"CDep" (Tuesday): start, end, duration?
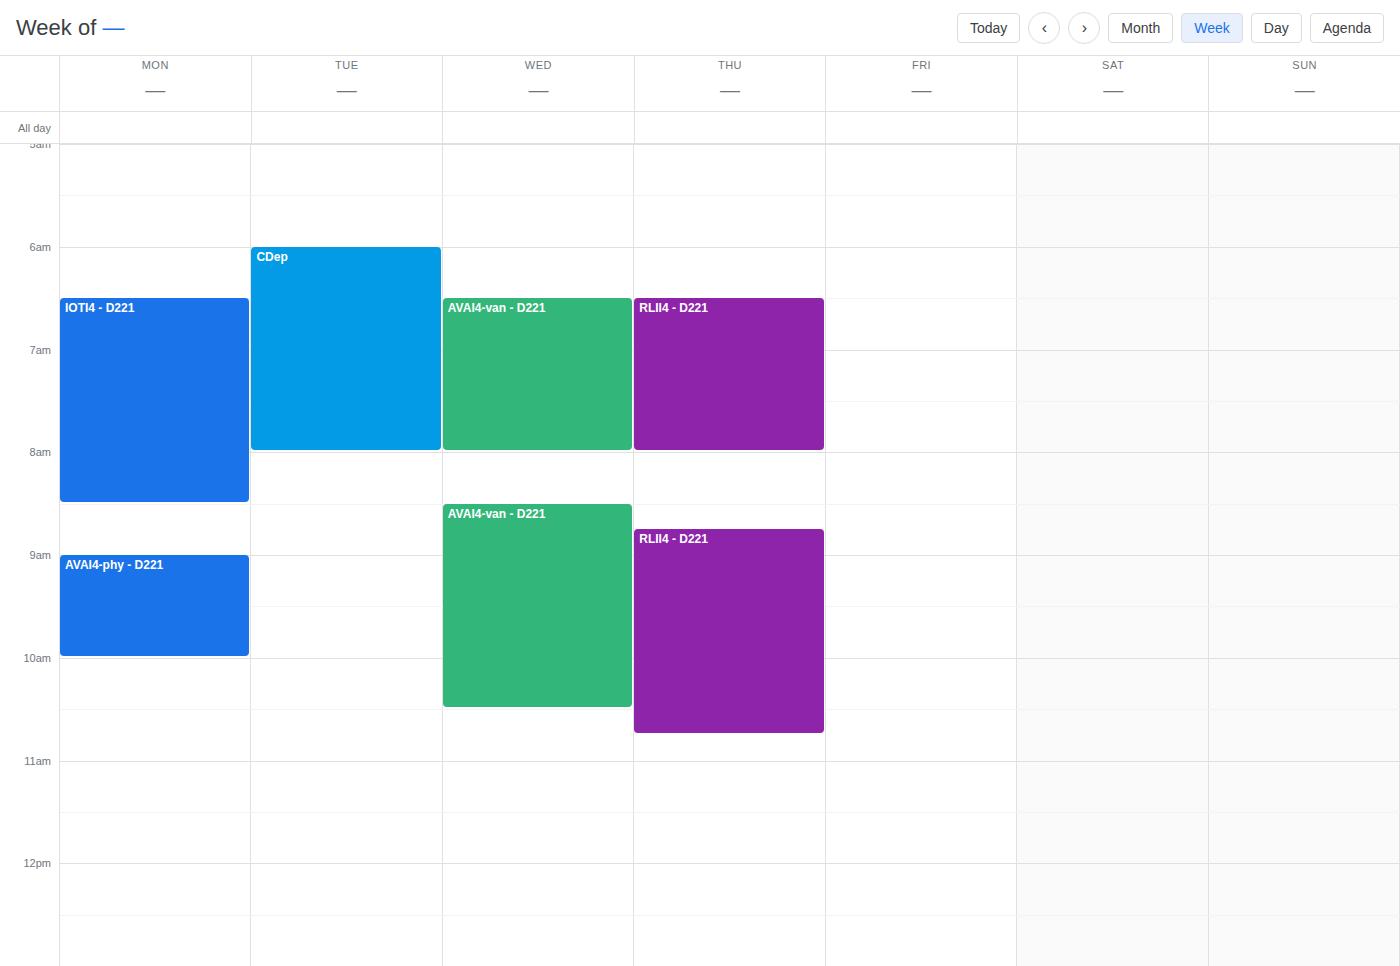
6:00 AM to 8:00 AM, 2 hours